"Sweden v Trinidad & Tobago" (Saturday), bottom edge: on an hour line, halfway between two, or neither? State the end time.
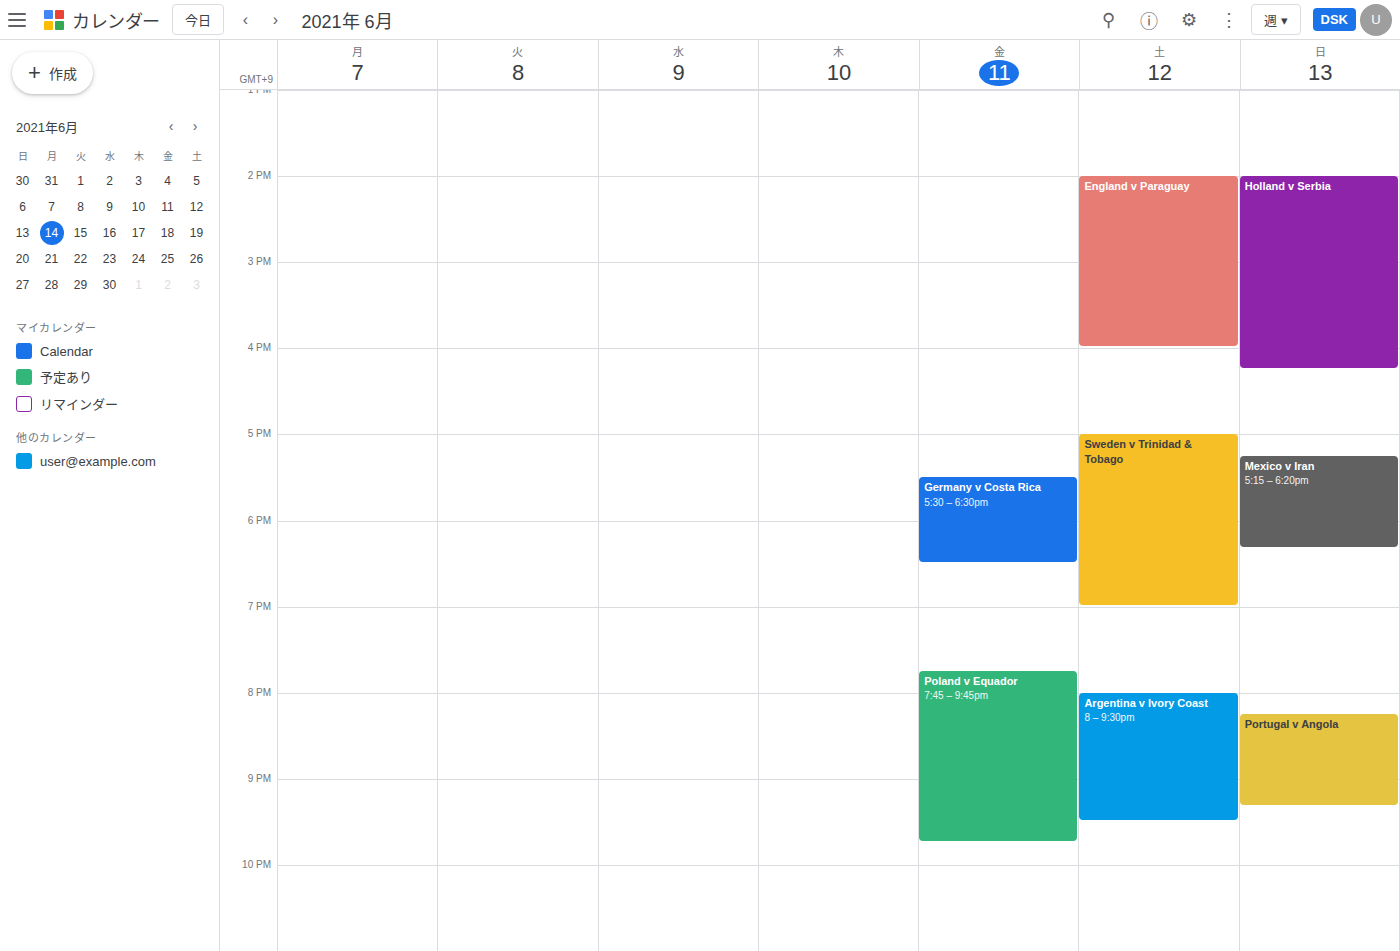
7:00 PM -- exactly on the 7 PM line.